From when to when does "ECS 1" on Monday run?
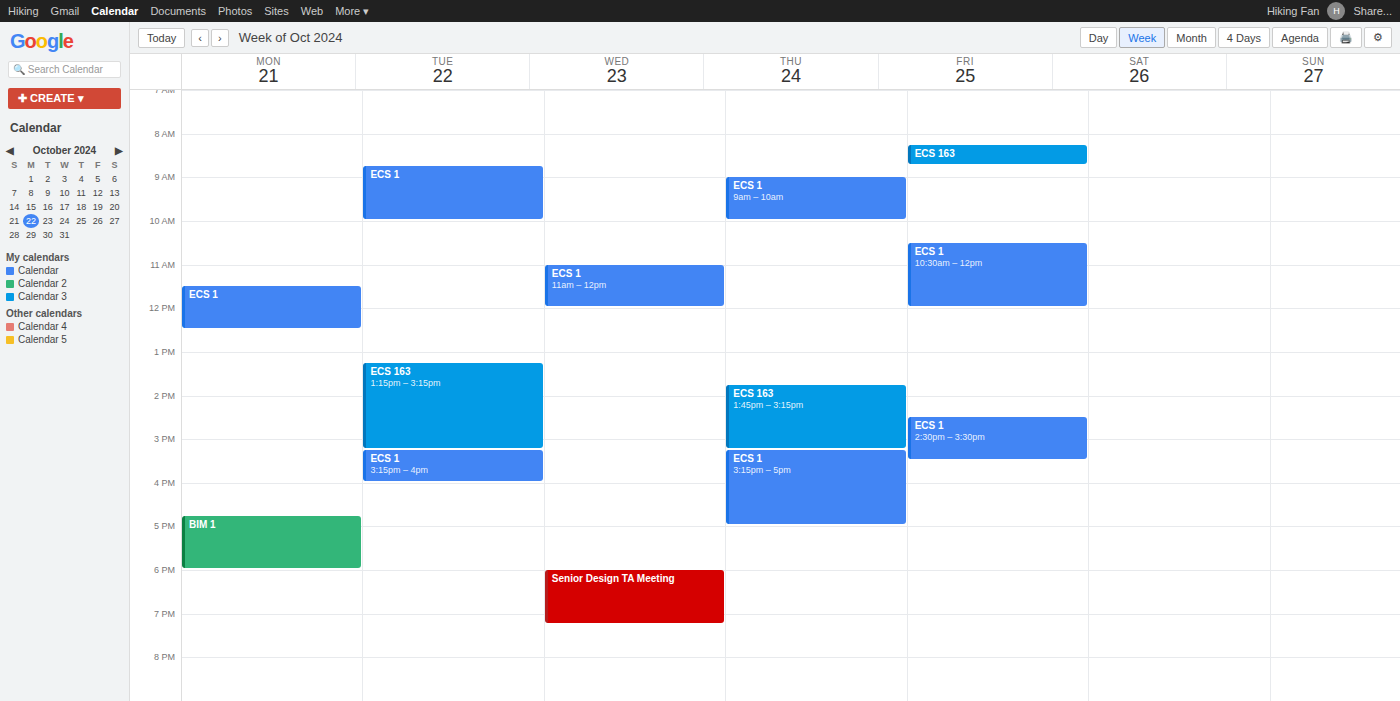
11:30 AM to 12:30 PM